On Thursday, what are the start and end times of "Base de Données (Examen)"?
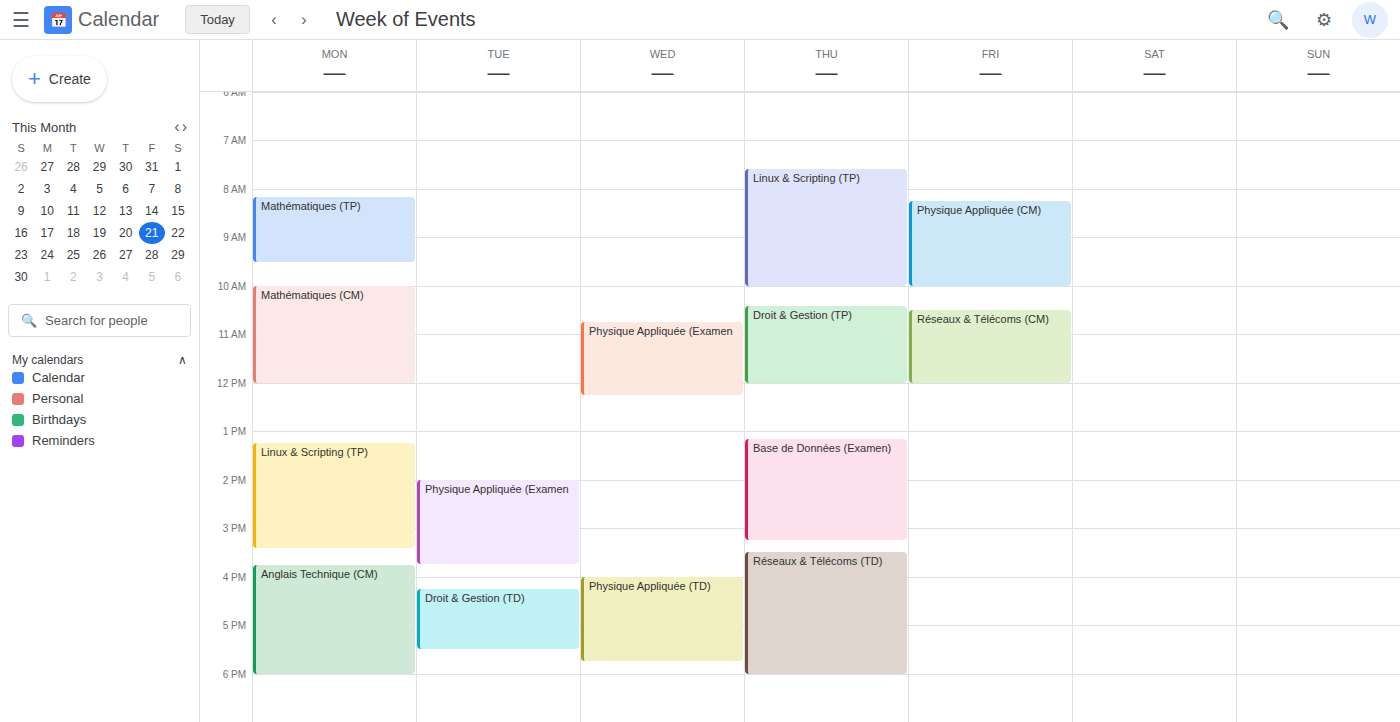
1:10 PM to 3:15 PM